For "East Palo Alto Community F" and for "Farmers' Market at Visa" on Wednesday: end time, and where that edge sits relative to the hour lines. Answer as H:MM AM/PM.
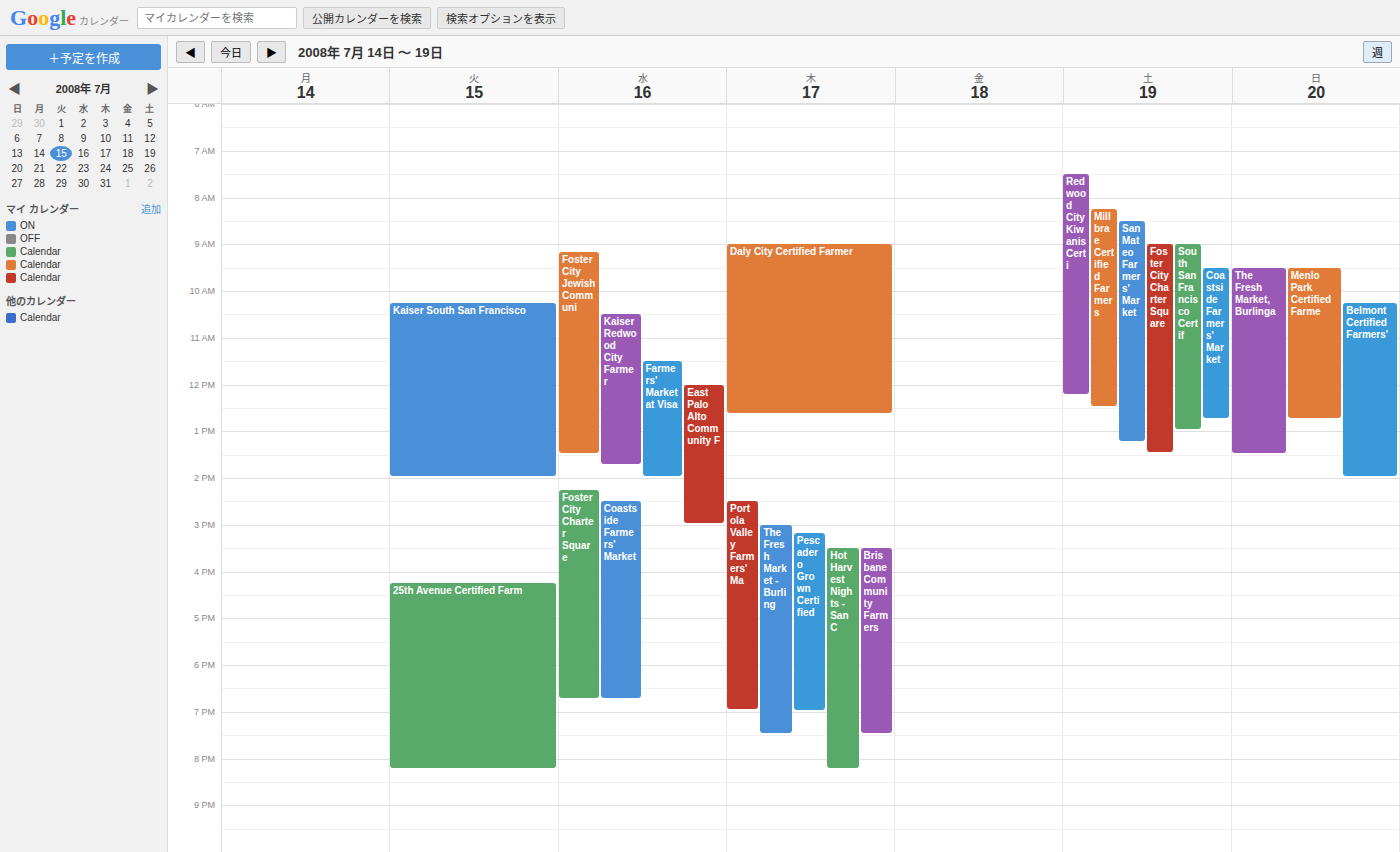
"East Palo Alto Community F": 3:00 PM, exactly on the 3 PM line. "Farmers' Market at Visa": 2:00 PM, exactly on the 2 PM line.